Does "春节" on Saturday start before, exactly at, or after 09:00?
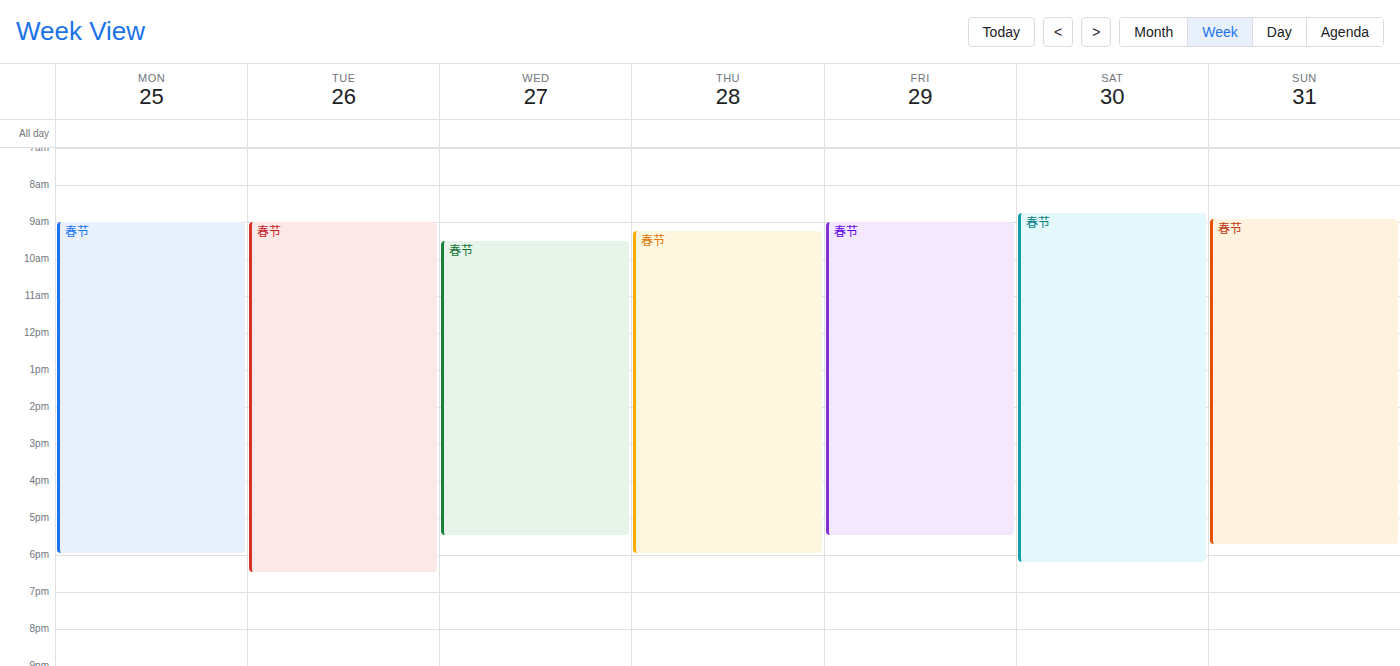
08:45 -- before 09:00, 15 minutes above the 09:00 line.